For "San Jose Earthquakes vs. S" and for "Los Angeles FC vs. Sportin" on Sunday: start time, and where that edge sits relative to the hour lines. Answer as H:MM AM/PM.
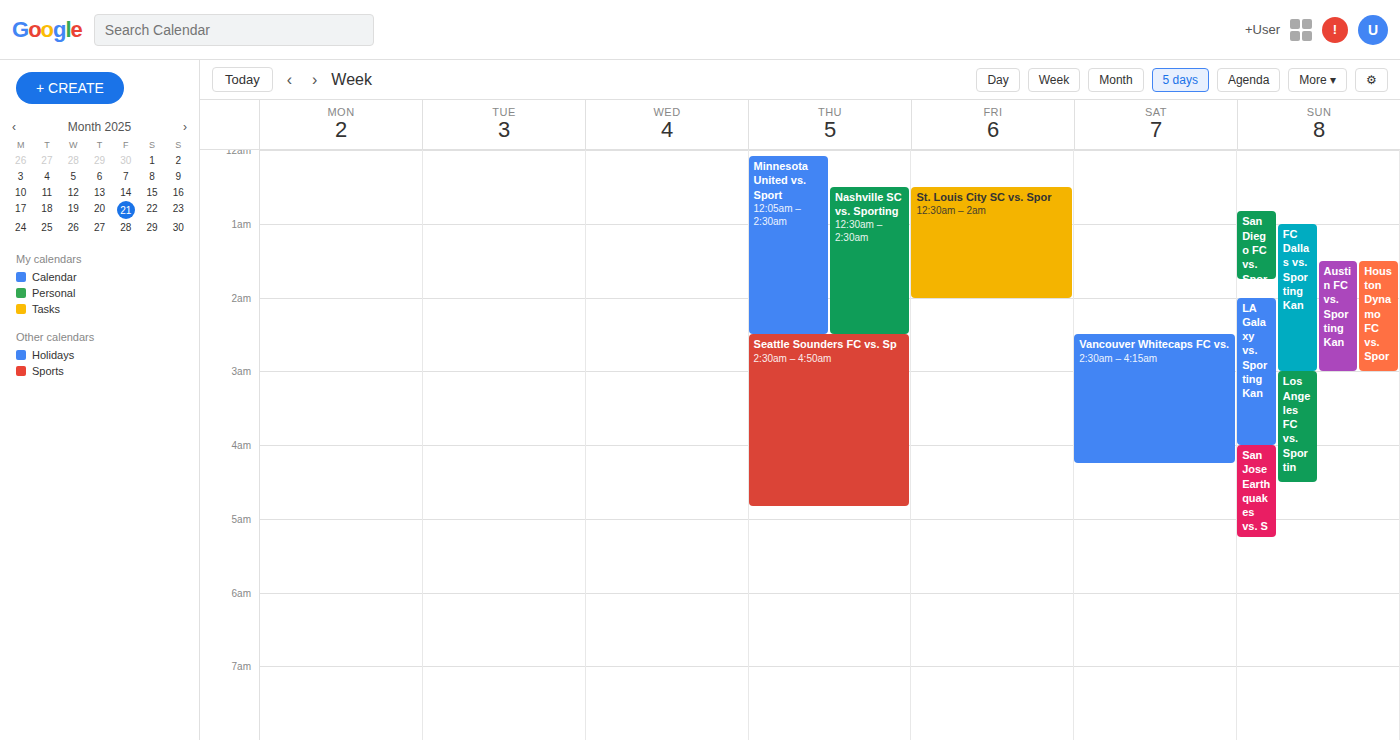
"San Jose Earthquakes vs. S": 4:00 AM, exactly on the 4 AM line. "Los Angeles FC vs. Sportin": 3:00 AM, exactly on the 3 AM line.